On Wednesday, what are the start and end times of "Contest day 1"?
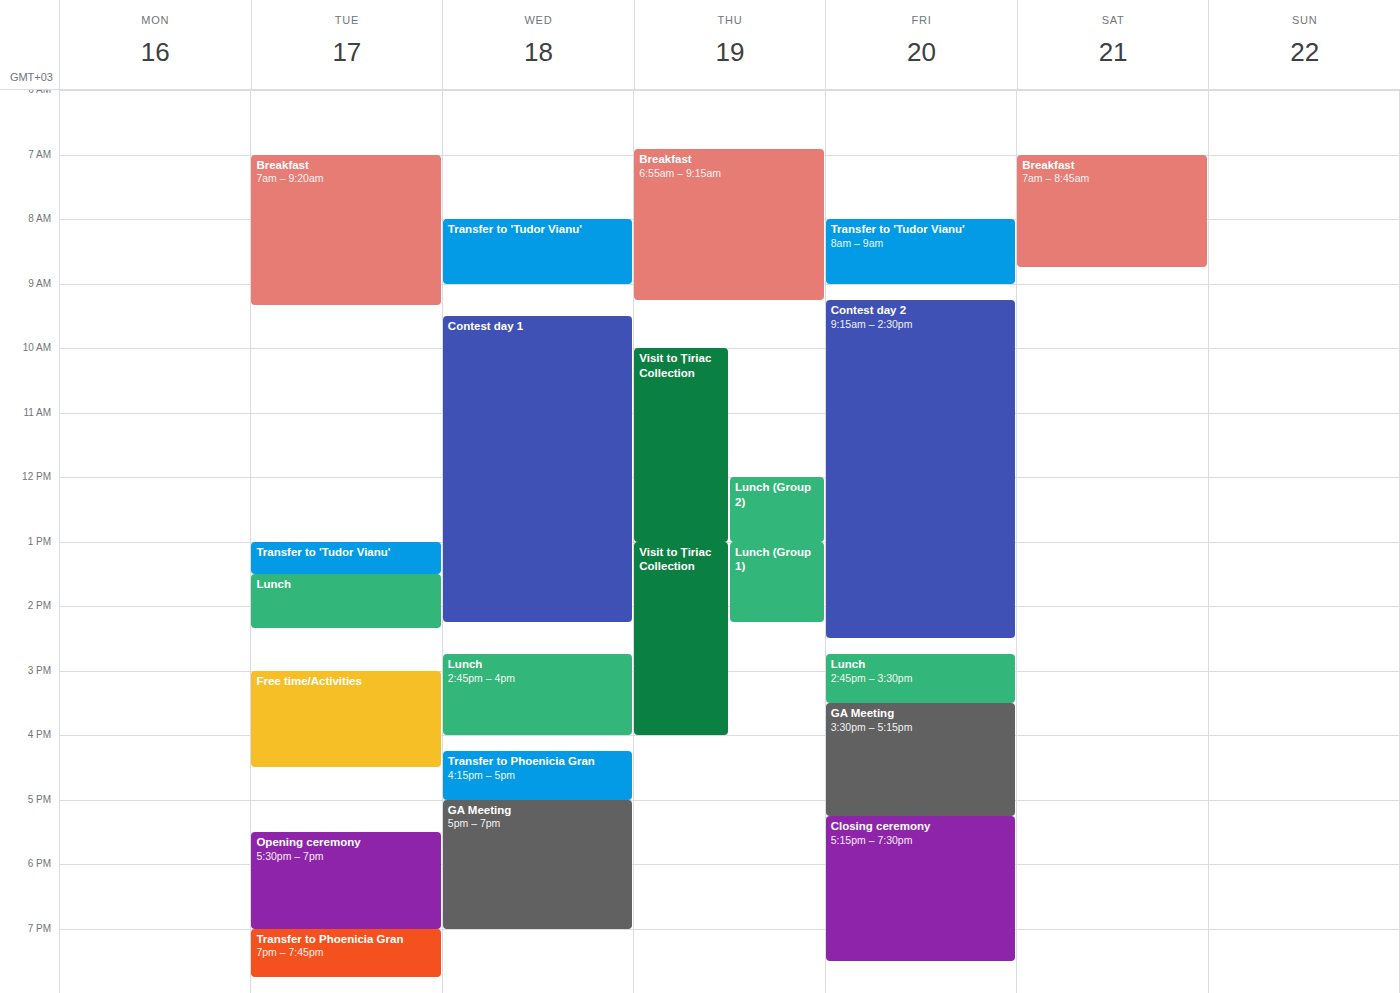
09:30 to 14:15